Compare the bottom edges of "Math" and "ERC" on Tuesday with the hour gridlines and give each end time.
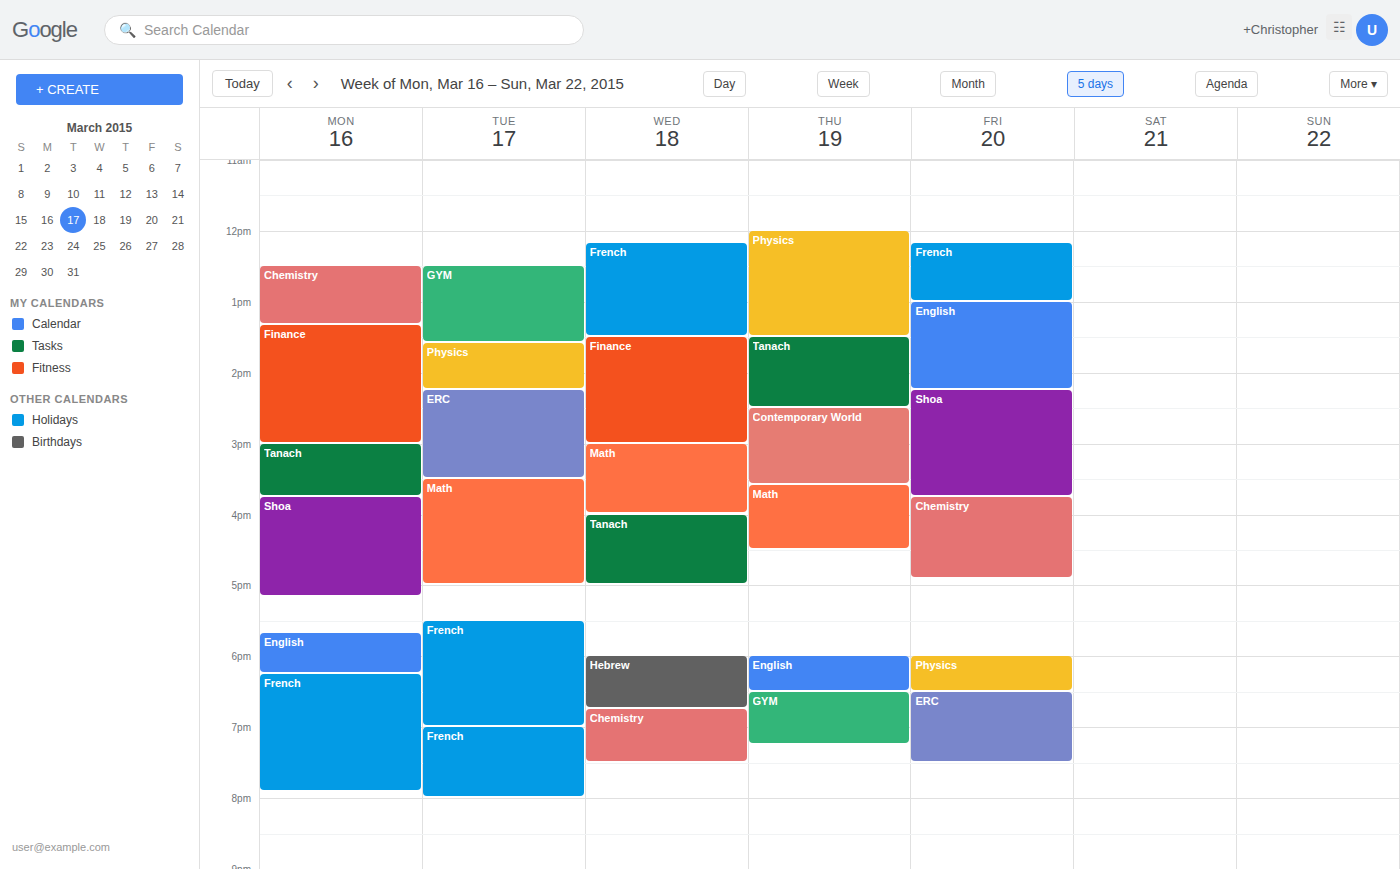
"Math": 5:00 PM, exactly on the 5 PM line. "ERC": 3:30 PM, halfway between the 3 PM and 4 PM lines.